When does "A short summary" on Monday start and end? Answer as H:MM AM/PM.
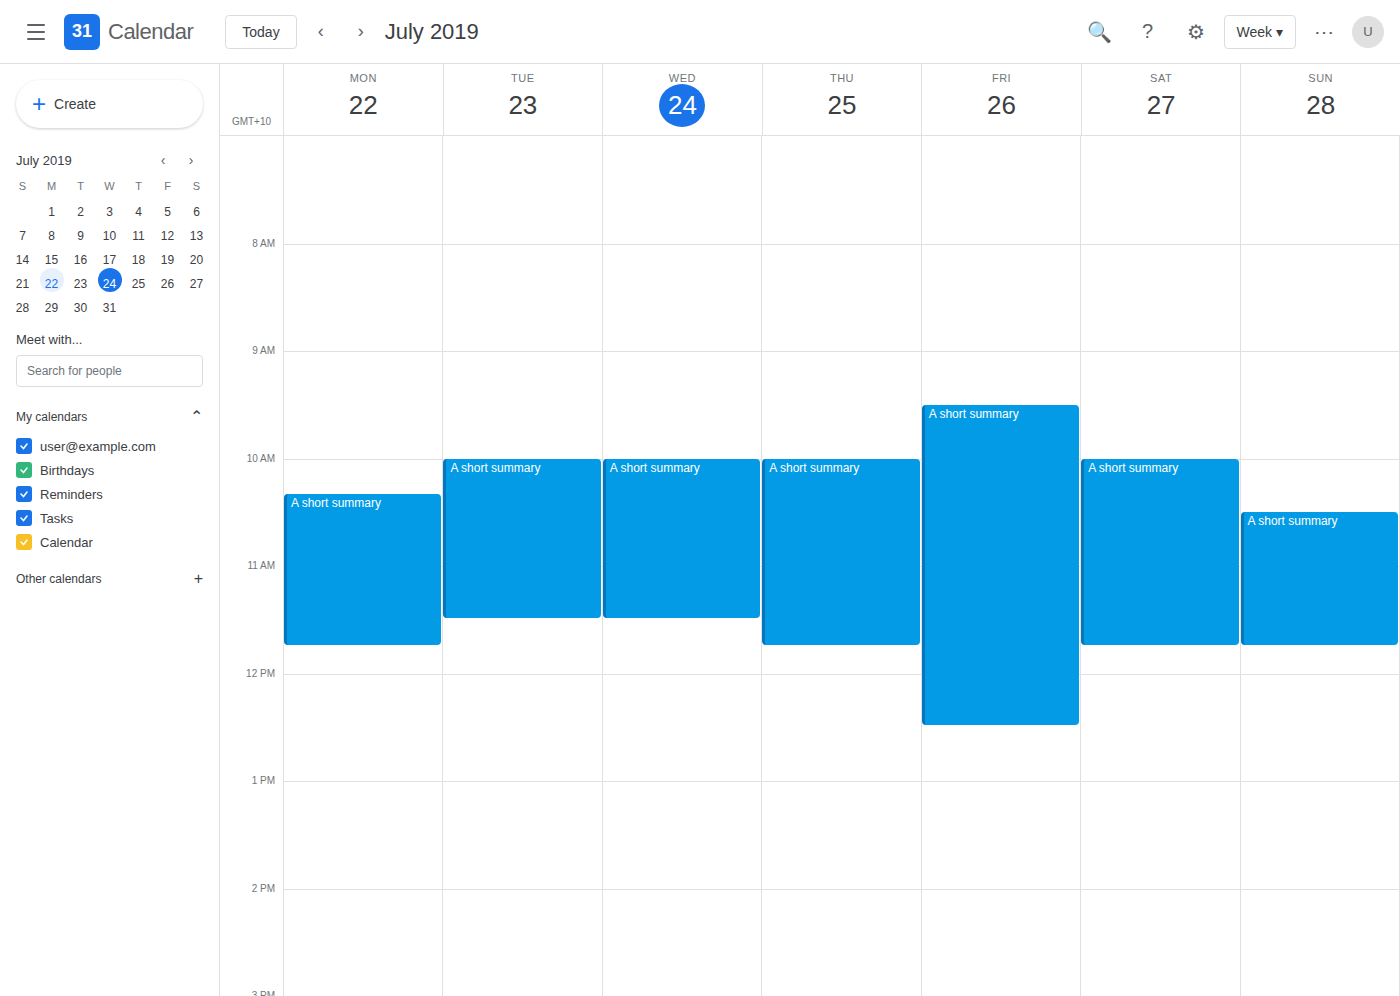
10:20 AM to 11:45 AM